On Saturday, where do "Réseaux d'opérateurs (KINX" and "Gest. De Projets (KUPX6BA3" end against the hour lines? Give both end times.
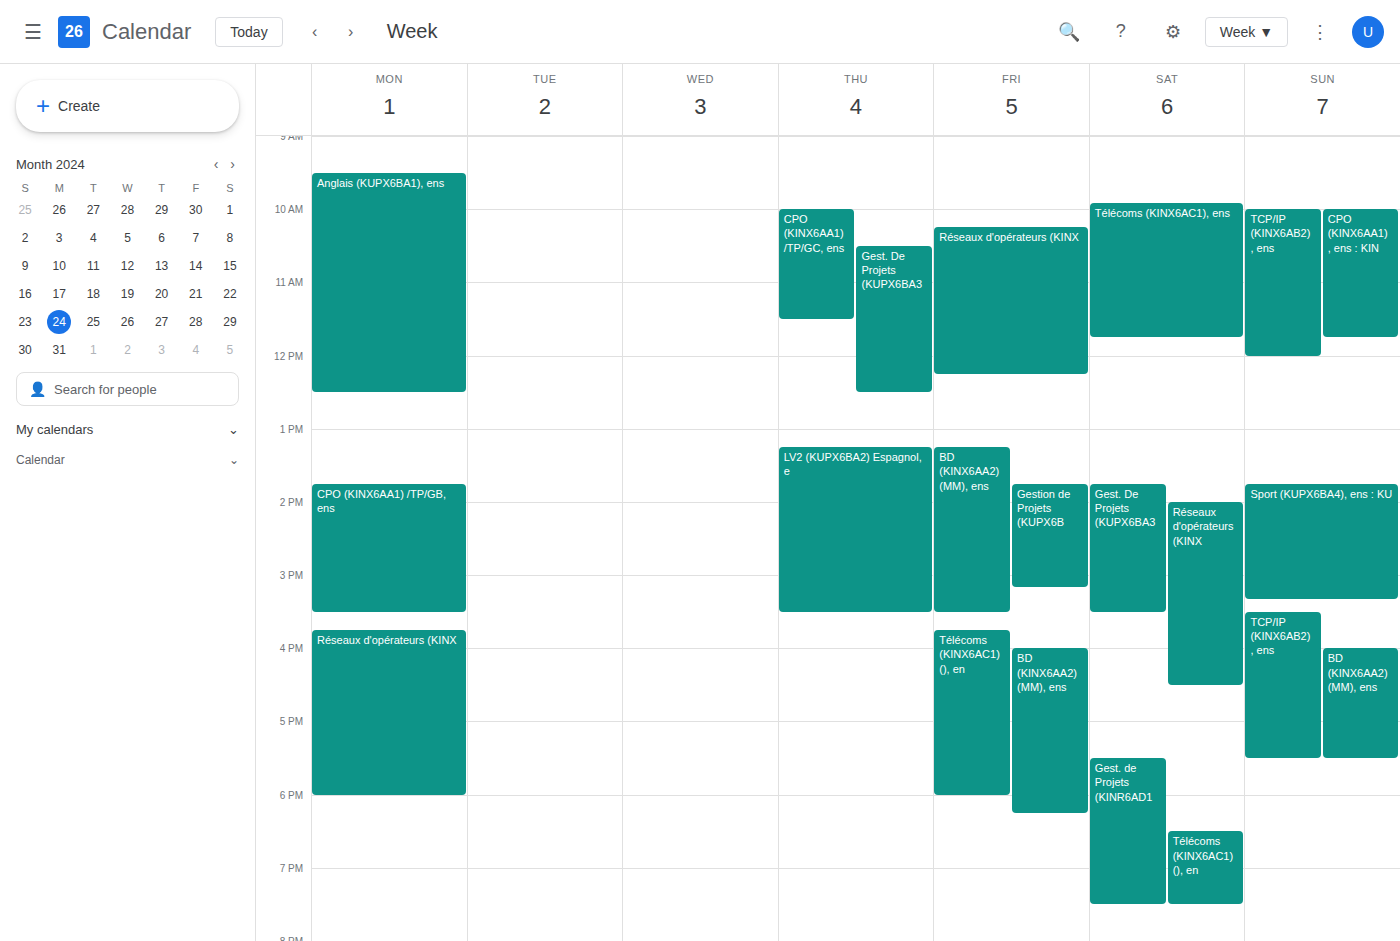
"Réseaux d'opérateurs (KINX": 4:30 PM, halfway between the 4 PM and 5 PM lines. "Gest. De Projets (KUPX6BA3": 3:30 PM, halfway between the 3 PM and 4 PM lines.